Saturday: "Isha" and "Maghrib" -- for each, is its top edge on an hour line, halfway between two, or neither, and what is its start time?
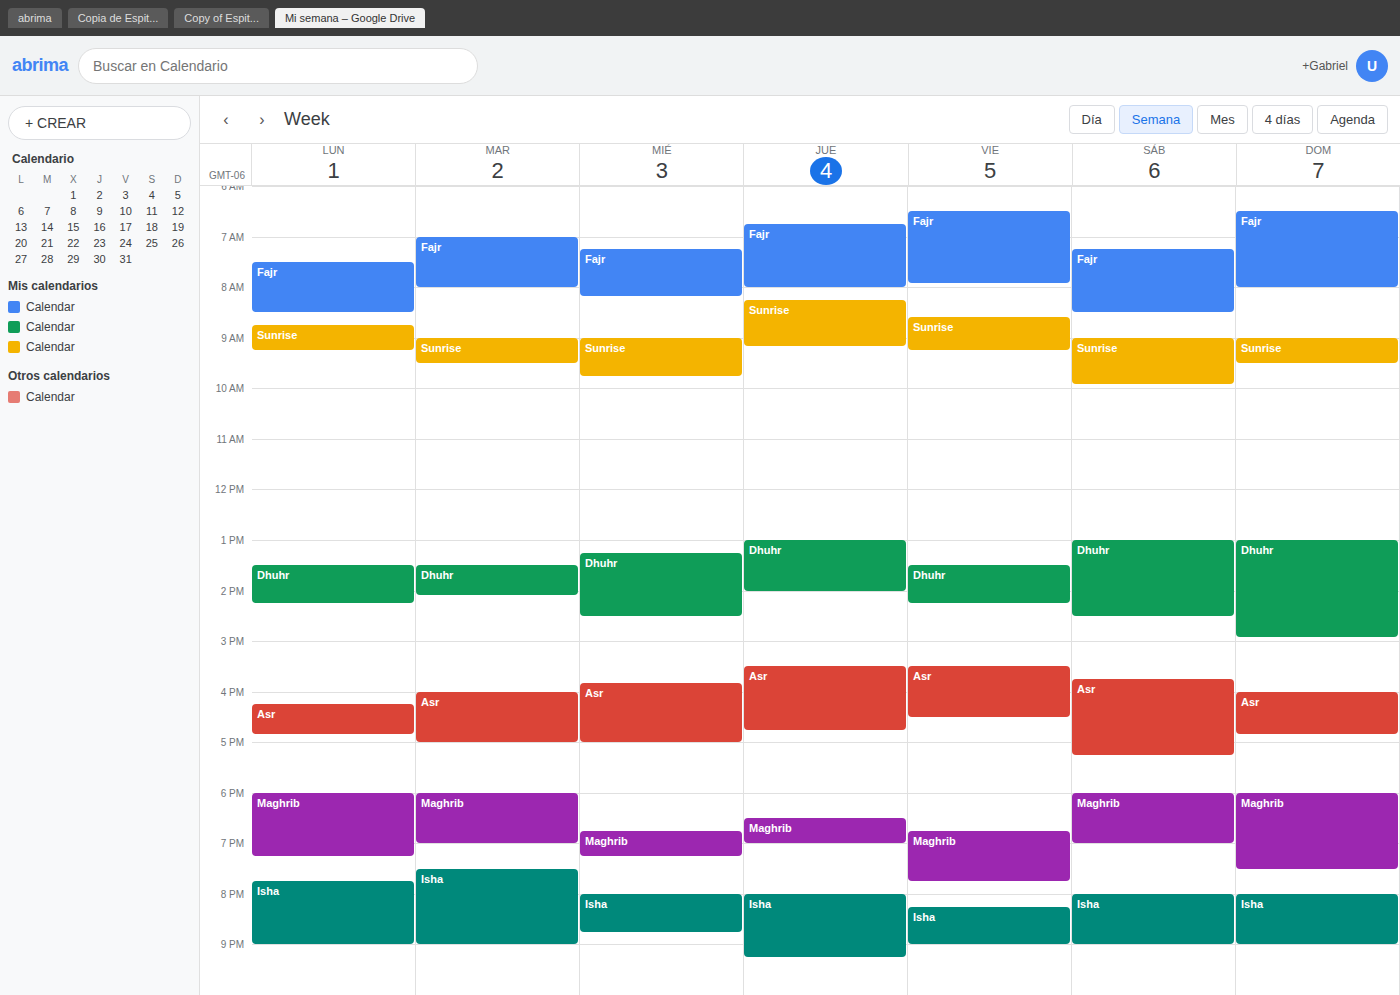
"Isha": 8:00 PM, exactly on the 8 PM line. "Maghrib": 6:00 PM, exactly on the 6 PM line.